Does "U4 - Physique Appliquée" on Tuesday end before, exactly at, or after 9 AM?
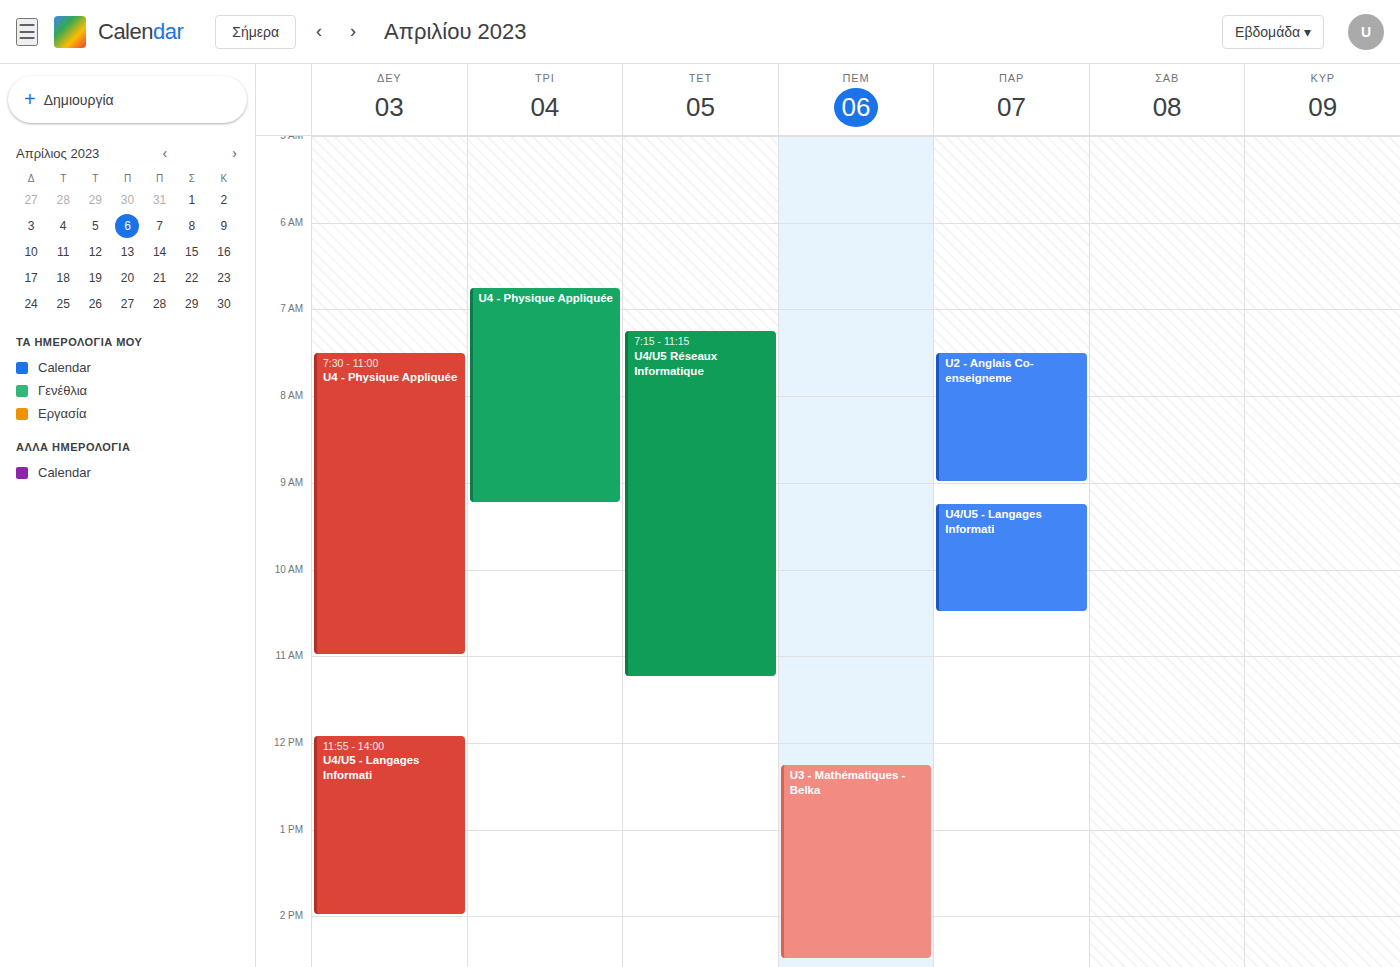
9:15 AM -- after 9 AM, 15 minutes below the 9 AM line.